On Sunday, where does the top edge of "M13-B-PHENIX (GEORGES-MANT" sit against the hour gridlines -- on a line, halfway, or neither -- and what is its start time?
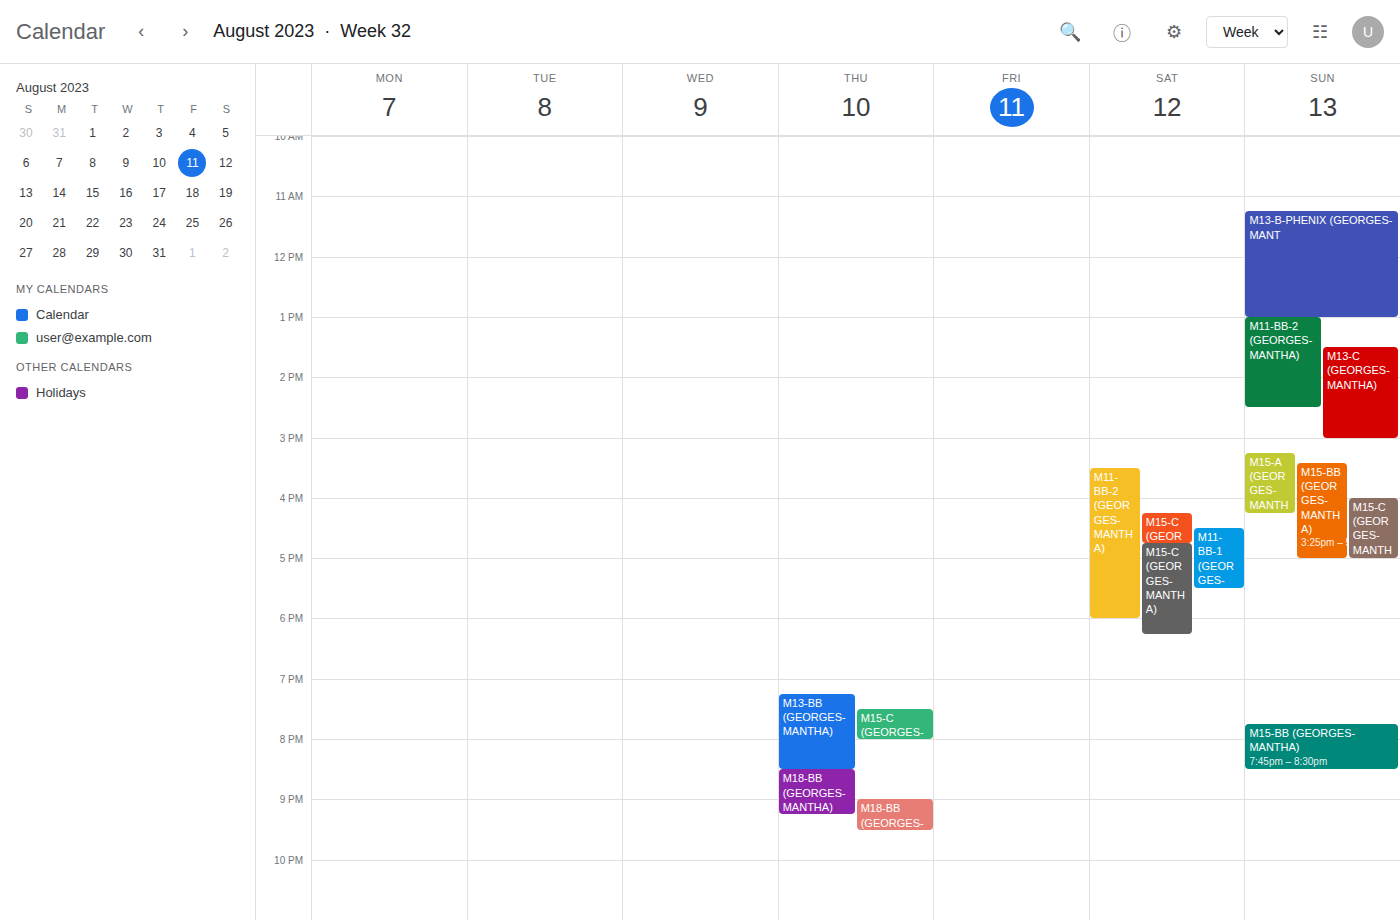
11:15 AM -- neither: a quarter of the way from the 11 AM line to the 12 PM line.